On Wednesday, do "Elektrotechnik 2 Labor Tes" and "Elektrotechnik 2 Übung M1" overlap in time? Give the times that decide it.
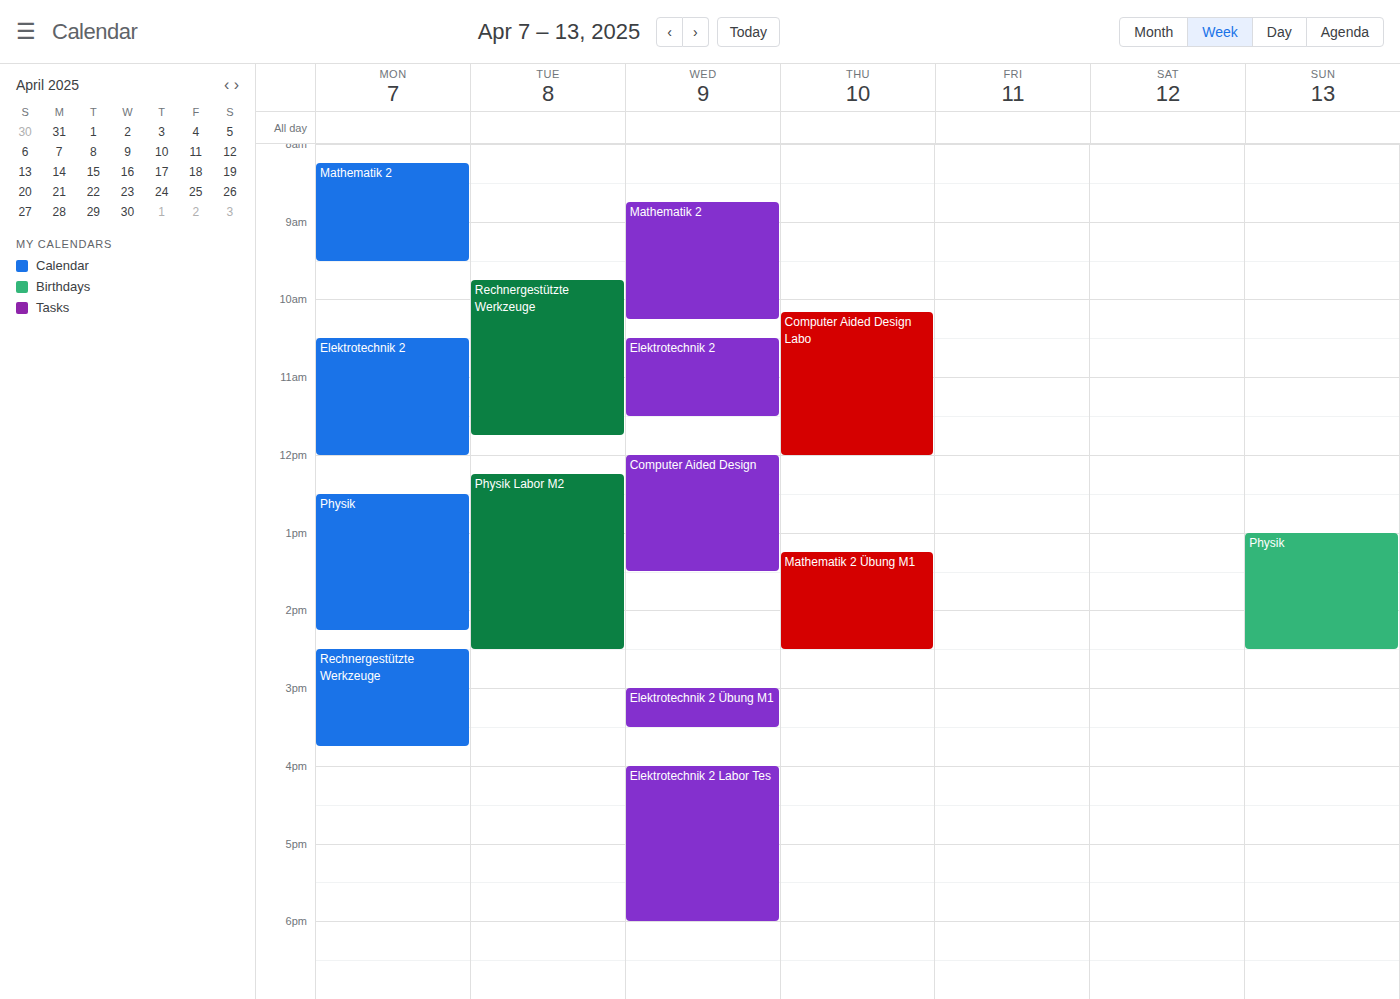
"Elektrotechnik 2 Übung M1" ends at 3:30 PM and "Elektrotechnik 2 Labor Tes" starts at 4:00 PM -- no overlap.